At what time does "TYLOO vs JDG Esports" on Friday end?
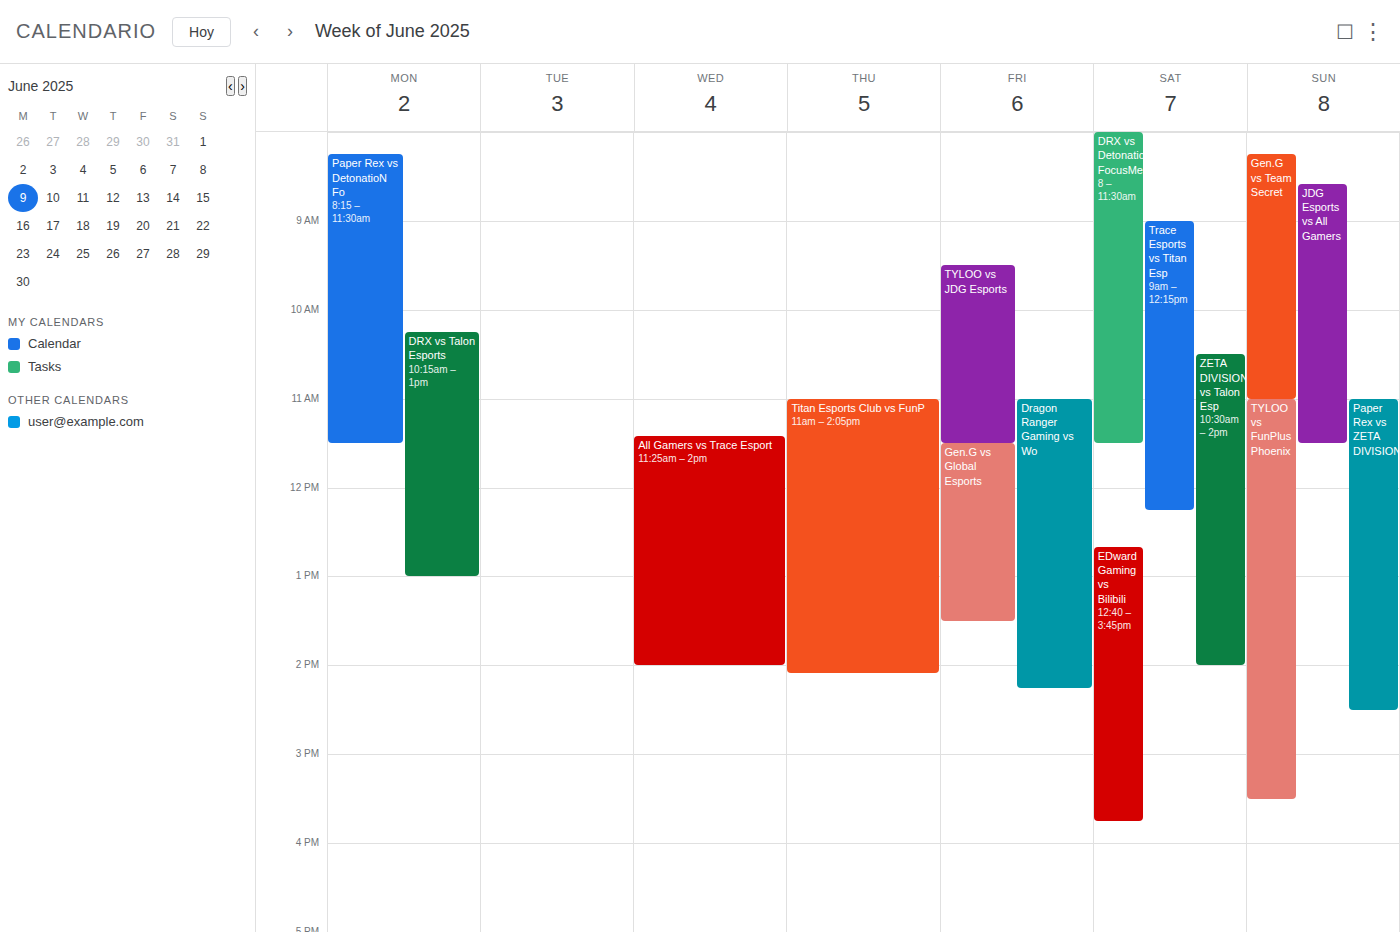
11:30